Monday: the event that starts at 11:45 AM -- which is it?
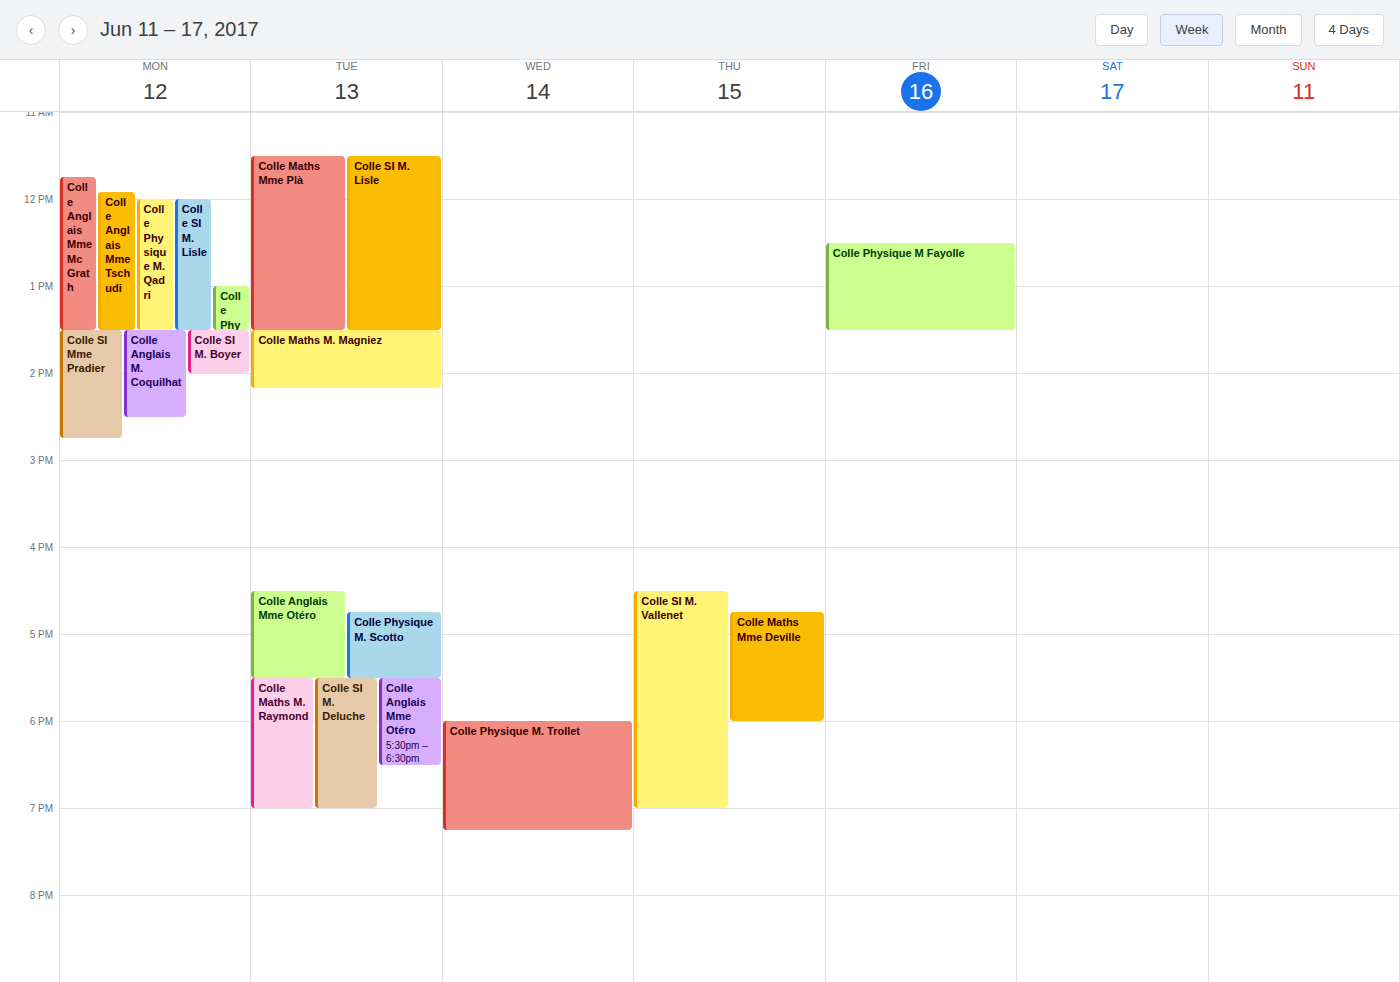
"Colle Anglais Mme Mc Grath"